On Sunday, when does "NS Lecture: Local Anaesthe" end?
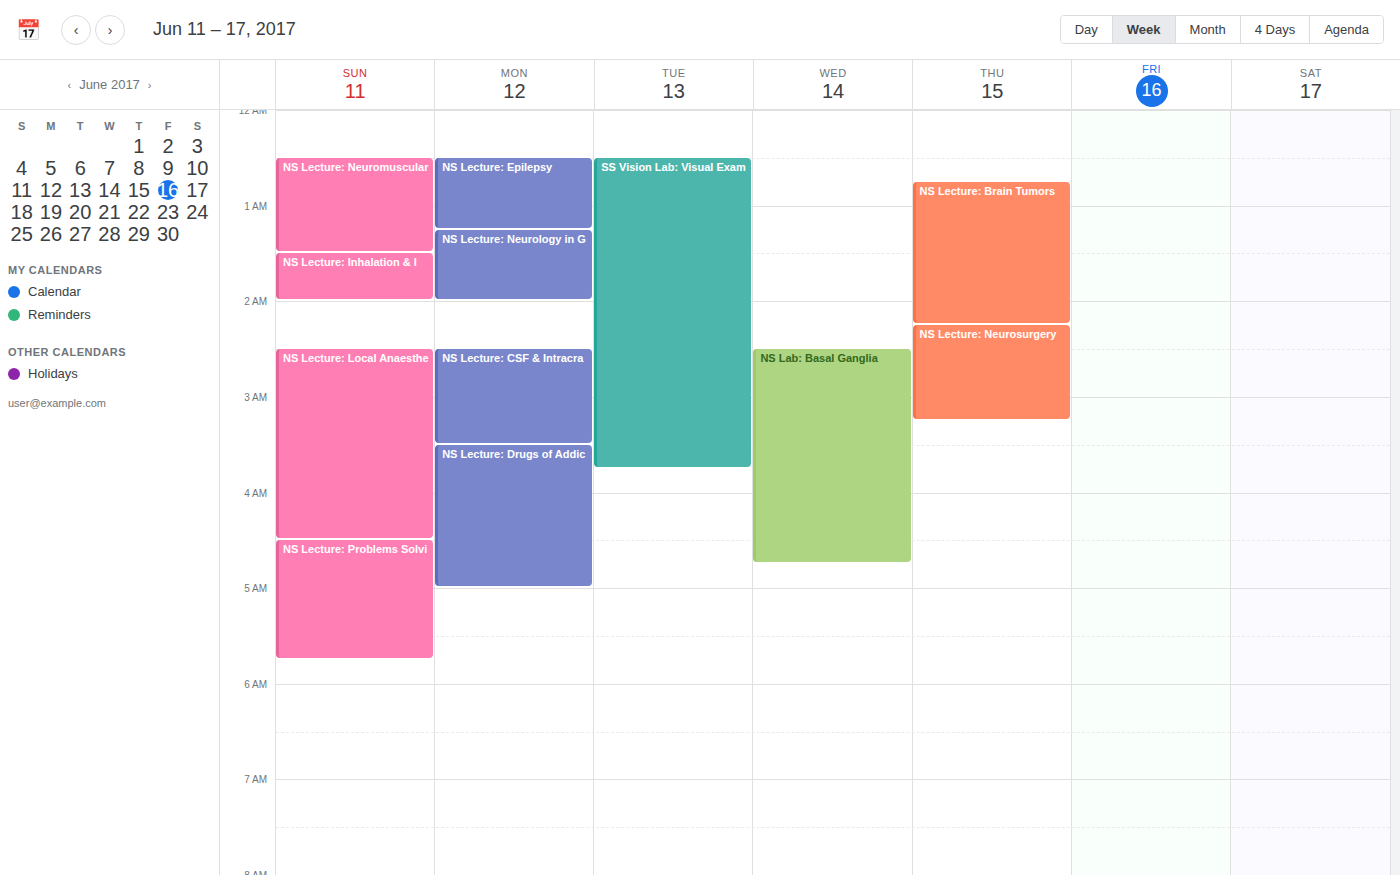
4:30 AM